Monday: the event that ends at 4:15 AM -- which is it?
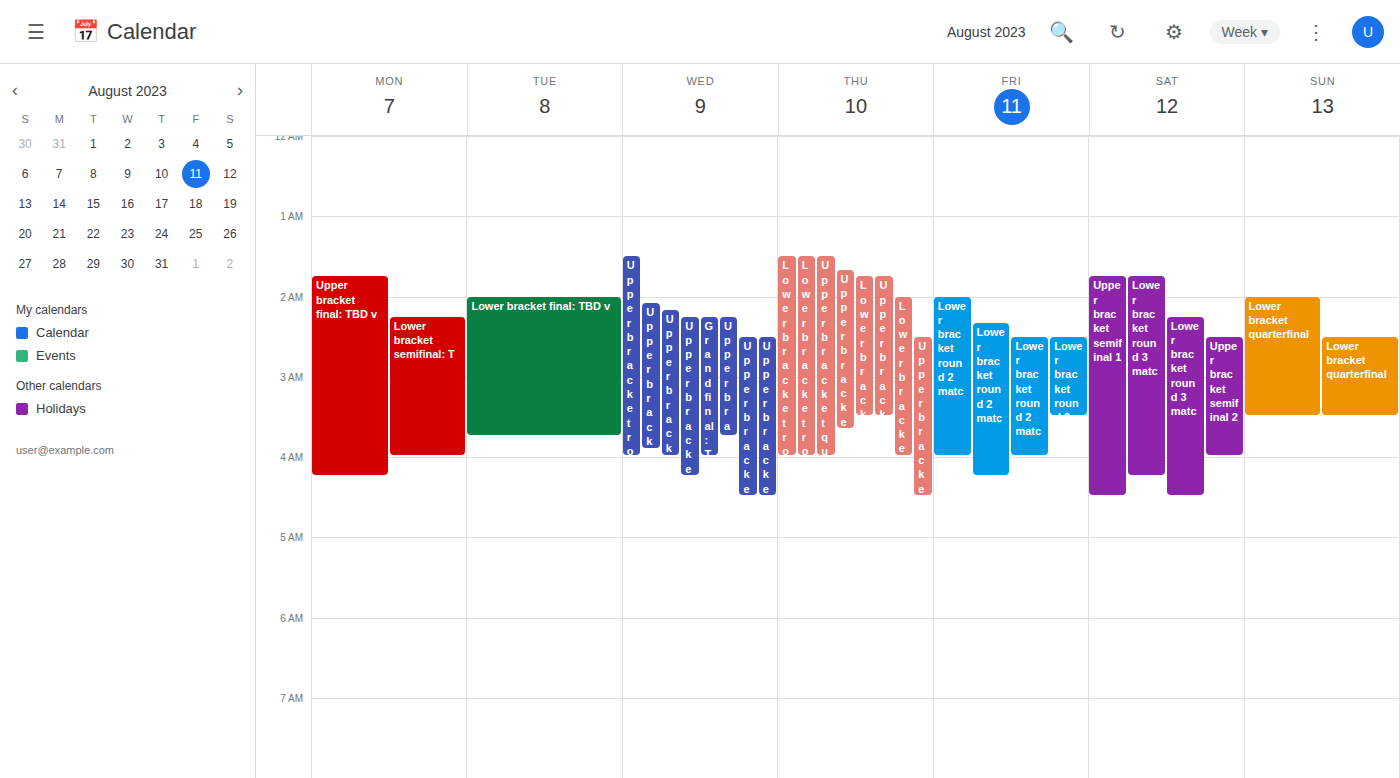
"Upper bracket final: TBD v"